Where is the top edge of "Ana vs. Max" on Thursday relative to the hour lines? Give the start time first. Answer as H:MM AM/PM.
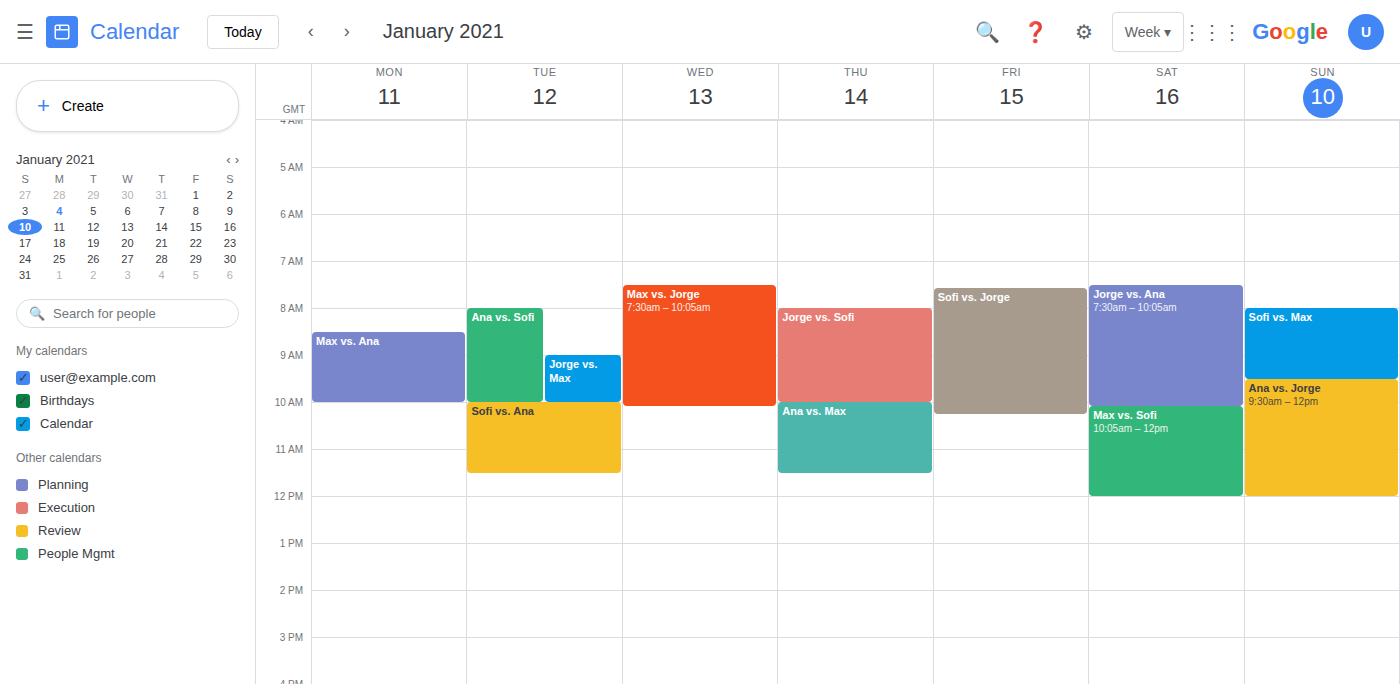
10:00 AM -- exactly on the 10 AM line.